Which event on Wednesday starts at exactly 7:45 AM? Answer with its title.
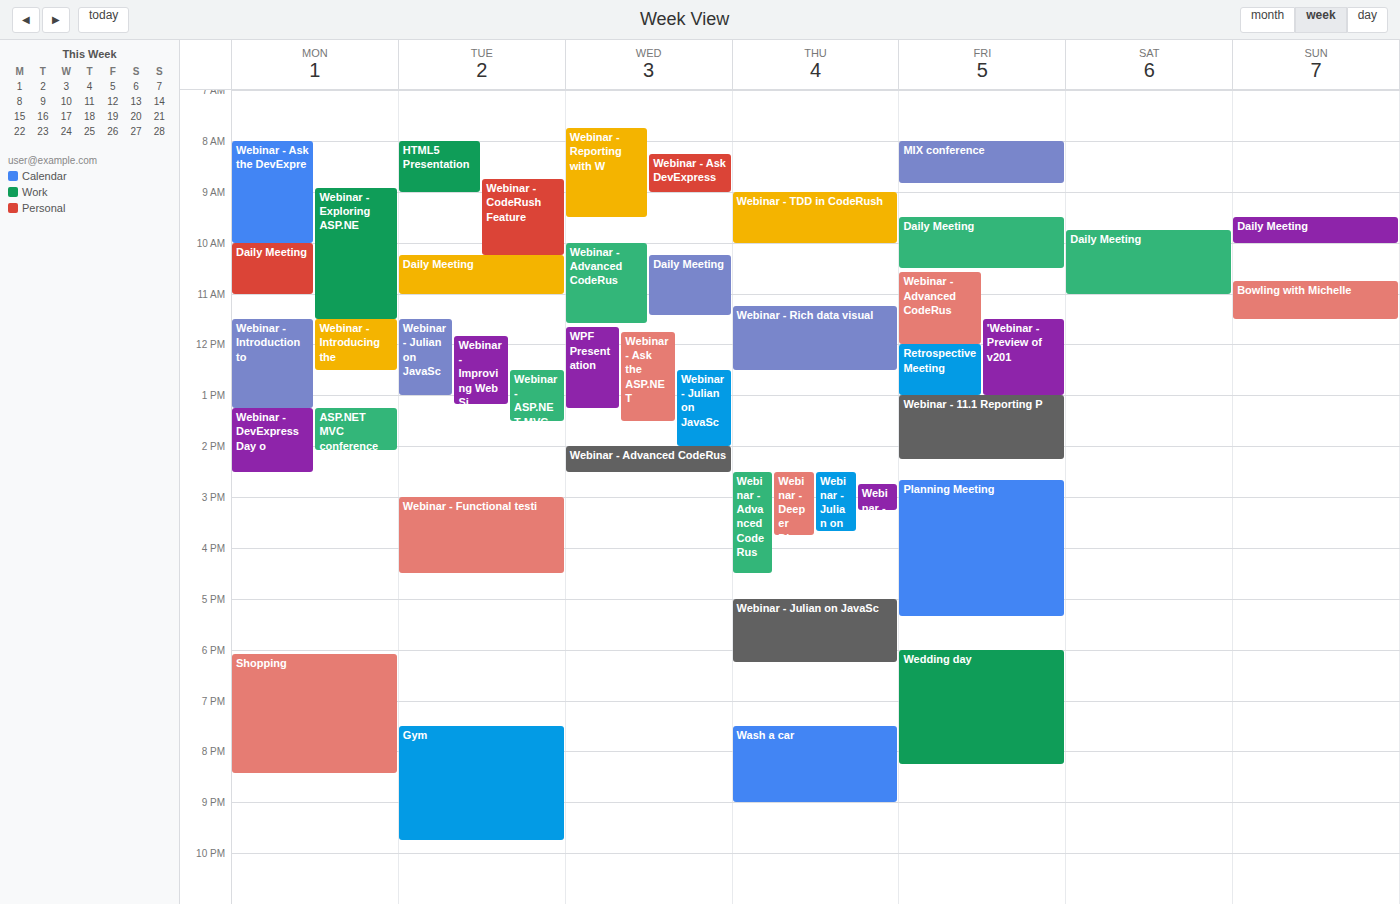
"Webinar - Reporting with W"